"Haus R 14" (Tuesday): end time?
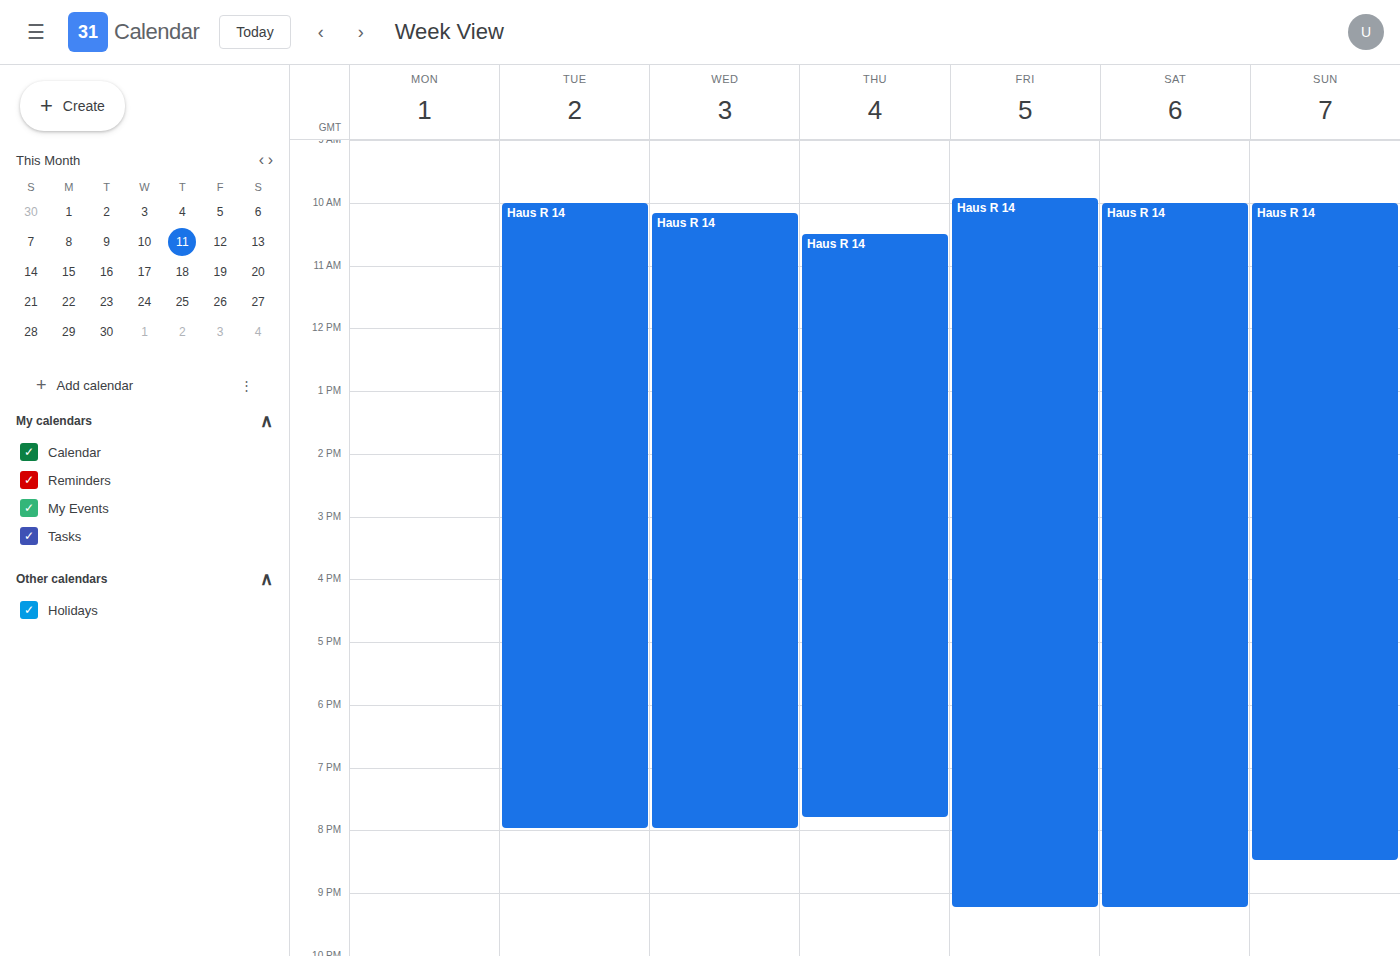
8:00 PM